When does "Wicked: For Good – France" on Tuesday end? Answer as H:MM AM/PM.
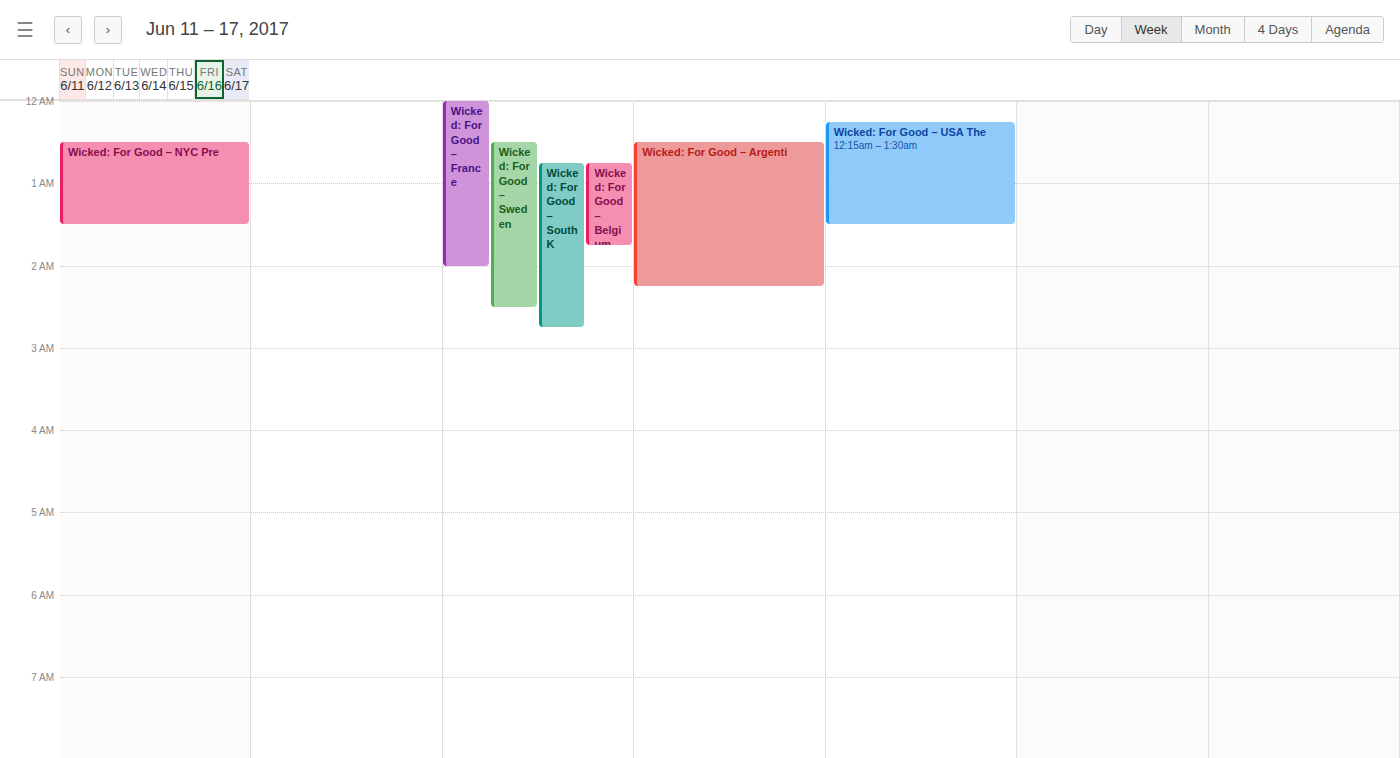
2:00 AM